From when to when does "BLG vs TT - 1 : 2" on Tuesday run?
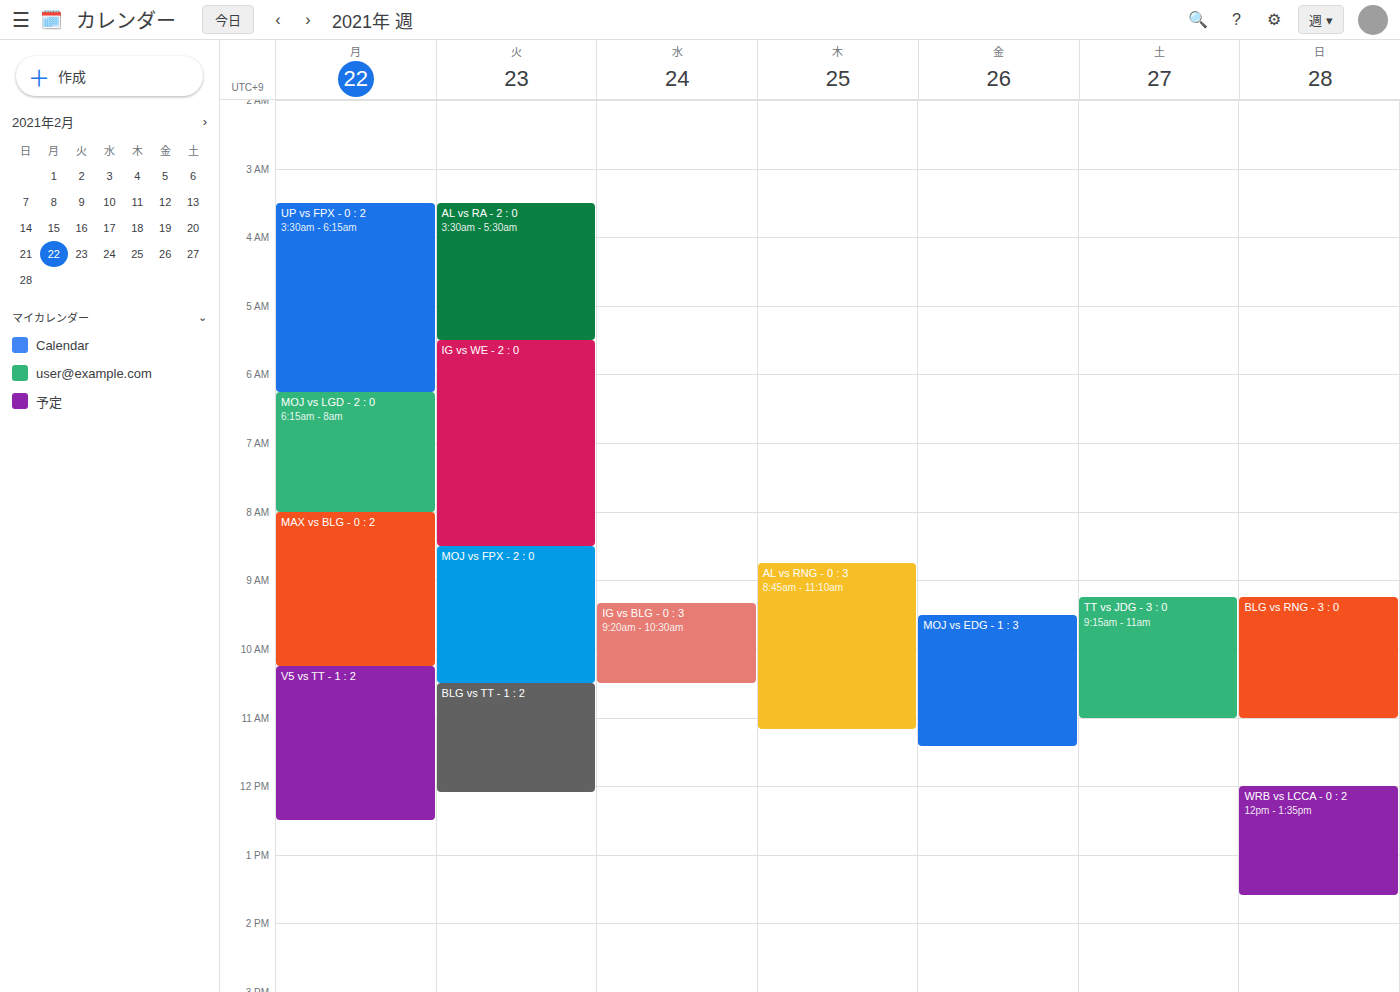
10:30 AM to 12:05 PM